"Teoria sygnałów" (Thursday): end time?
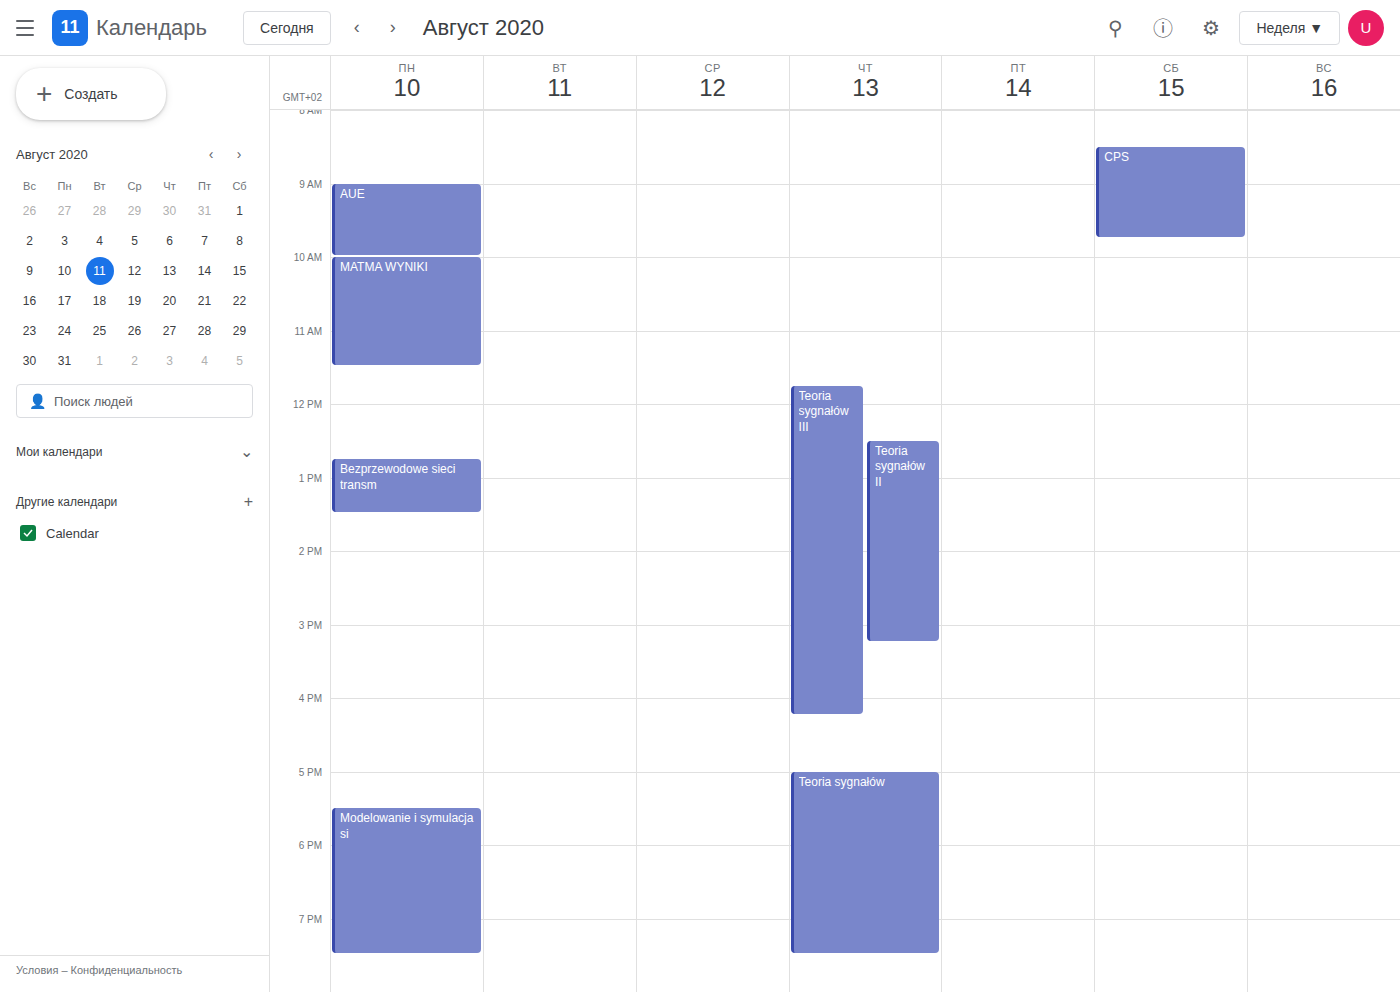
7:30 PM